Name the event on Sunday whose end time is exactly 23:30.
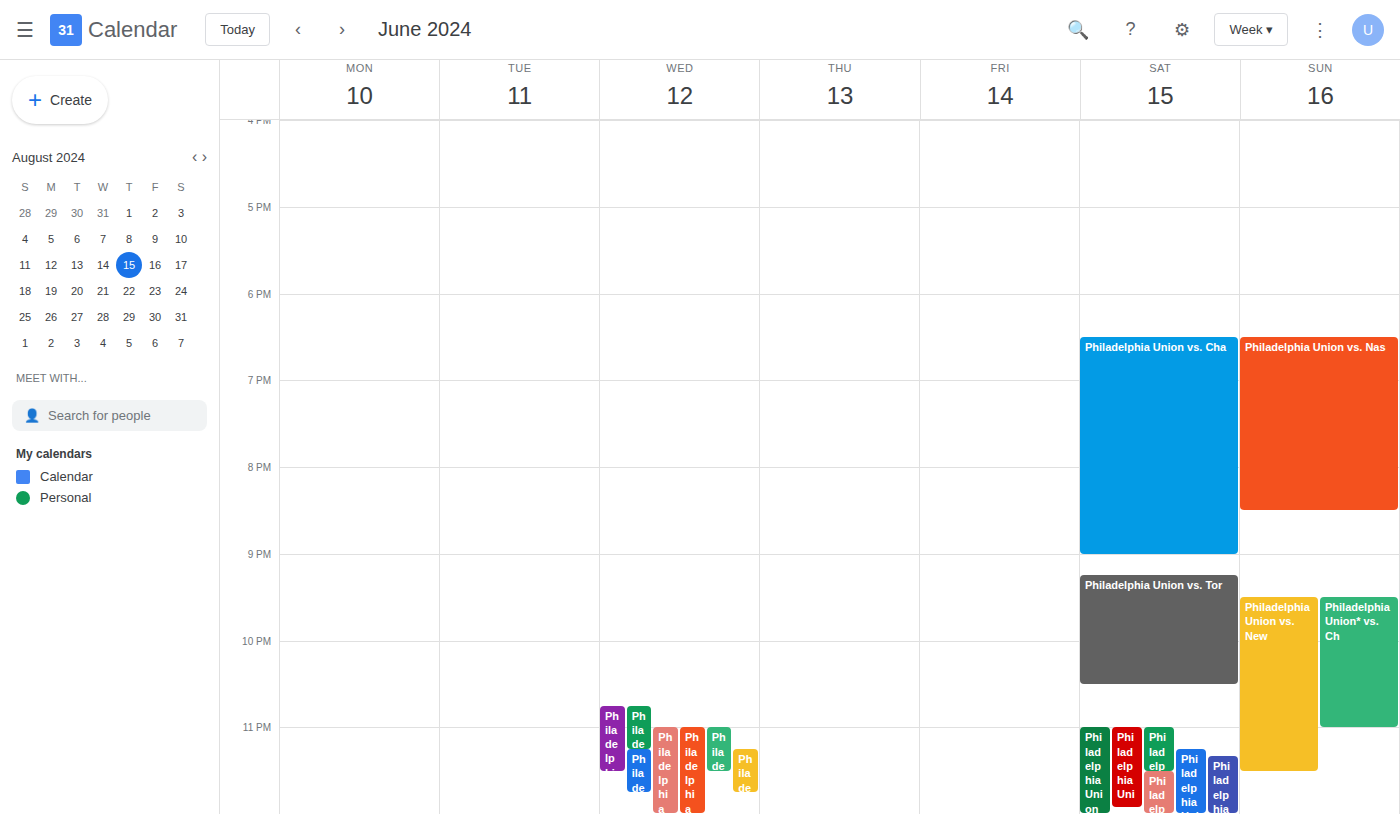
"Philadelphia Union vs. New"